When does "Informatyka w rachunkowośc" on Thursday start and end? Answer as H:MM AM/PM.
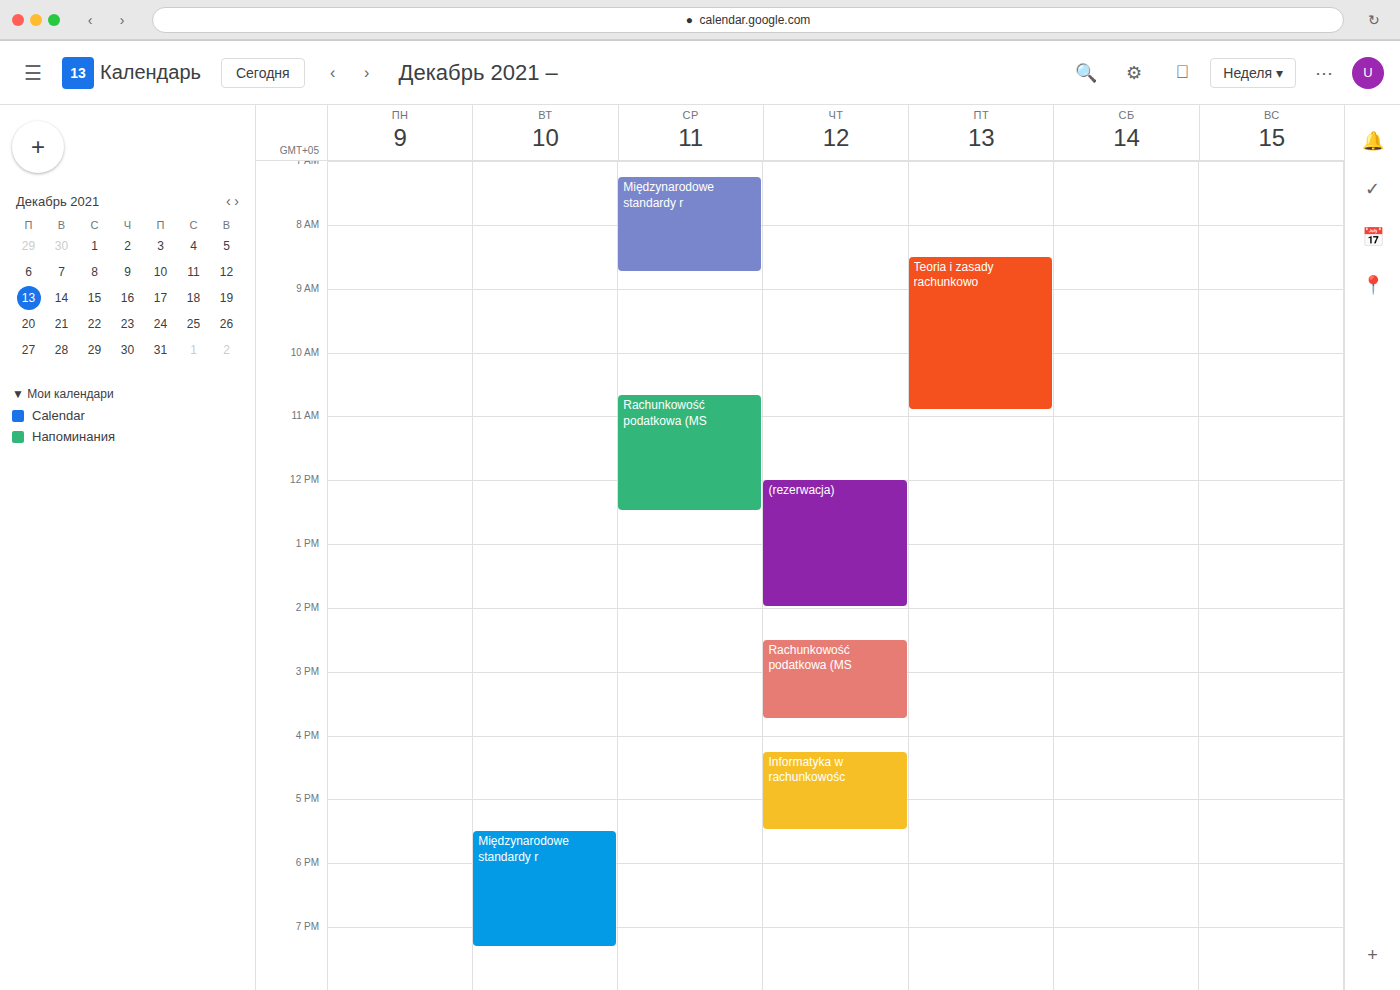
4:15 PM to 5:30 PM